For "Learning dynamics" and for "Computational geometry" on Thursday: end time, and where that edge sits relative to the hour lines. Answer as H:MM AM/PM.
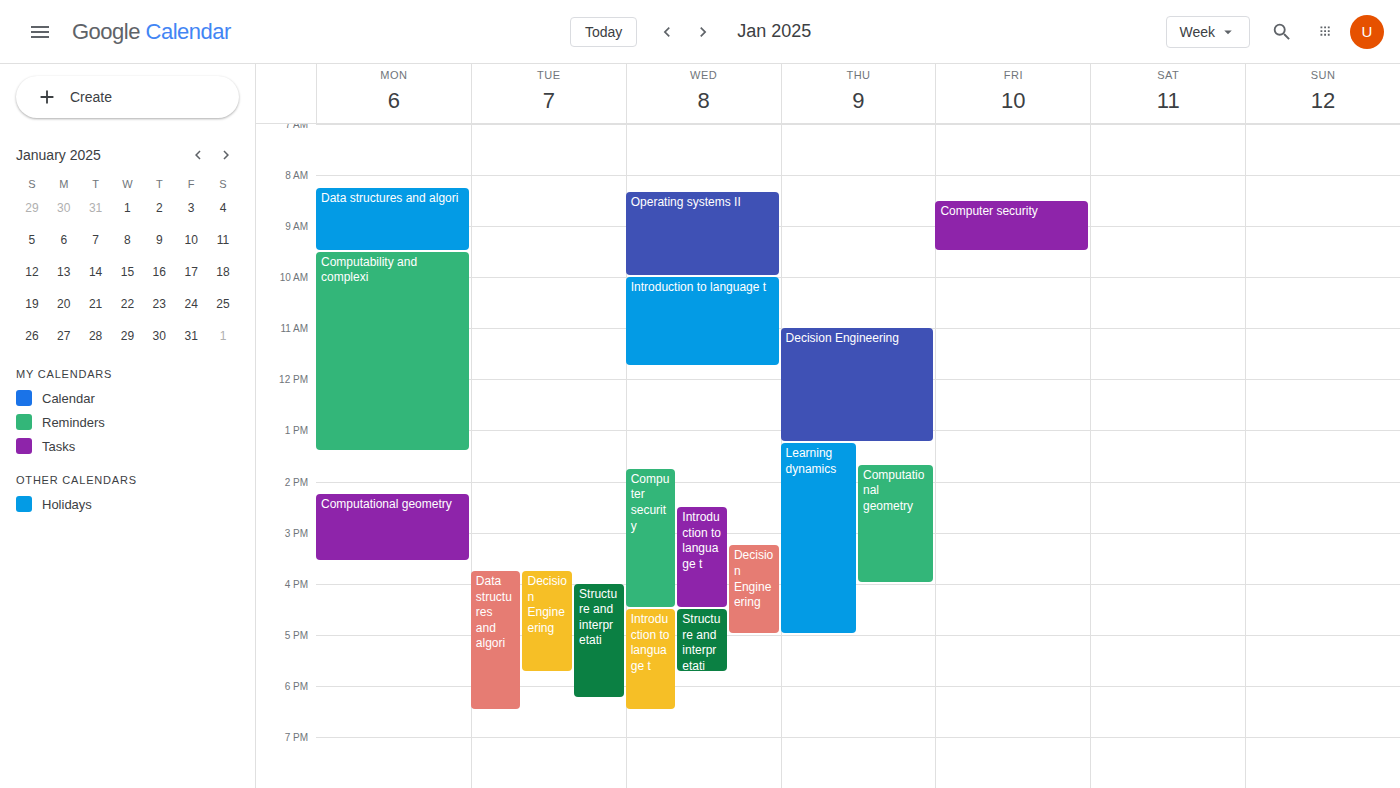
"Learning dynamics": 5:00 PM, exactly on the 5 PM line. "Computational geometry": 4:00 PM, exactly on the 4 PM line.